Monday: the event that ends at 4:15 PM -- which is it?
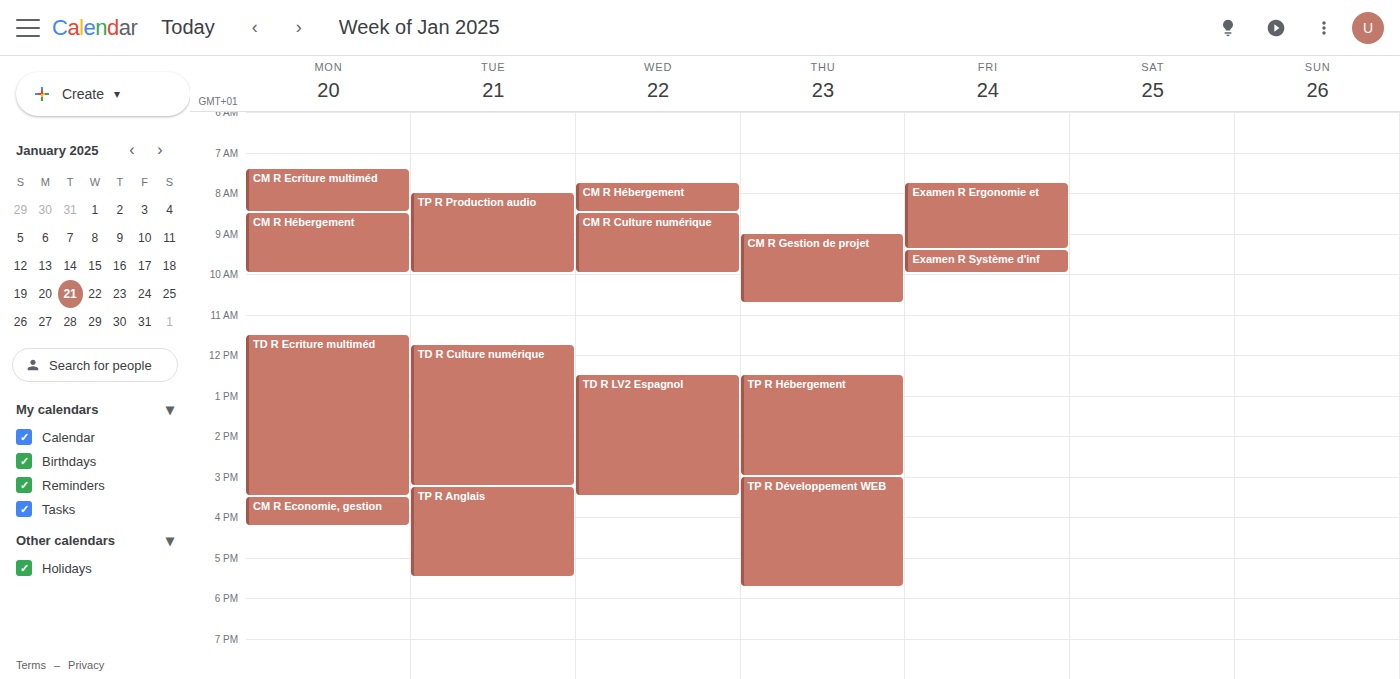
"CM R Economie, gestion"